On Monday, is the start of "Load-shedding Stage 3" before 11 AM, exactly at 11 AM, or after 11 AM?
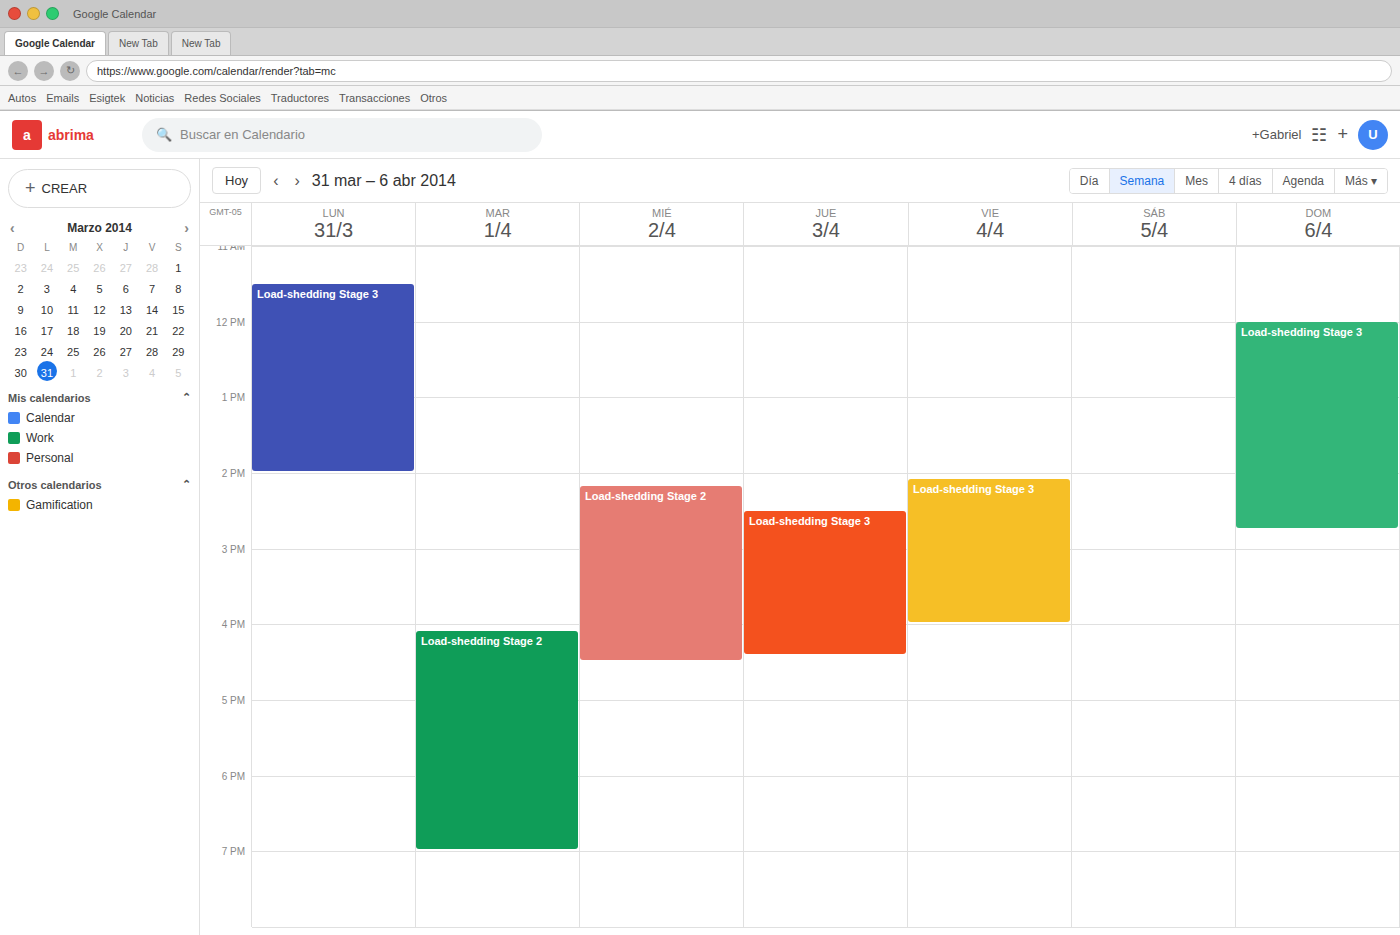
11:30 AM -- after 11 AM, 30 minutes below the 11 AM line.